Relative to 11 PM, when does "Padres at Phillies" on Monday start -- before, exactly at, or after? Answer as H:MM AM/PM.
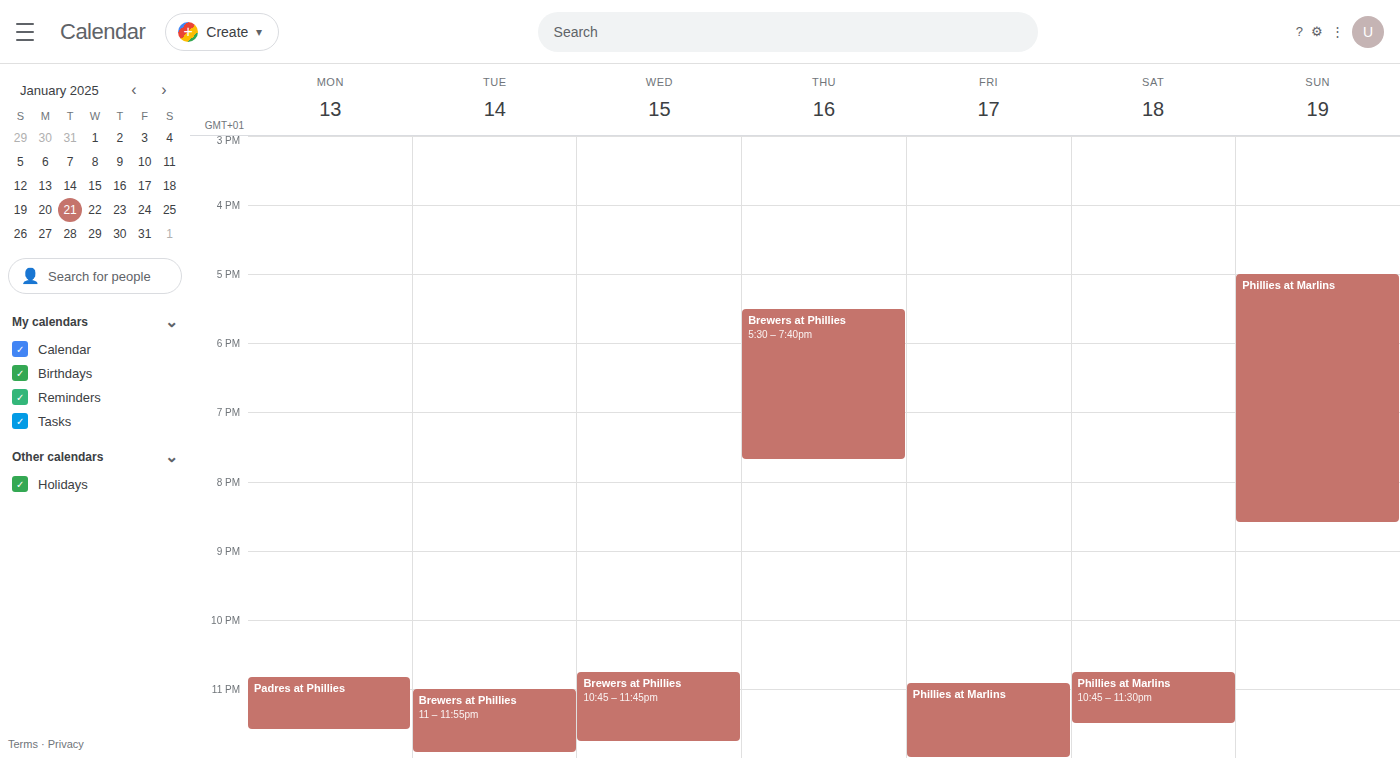
10:50 PM -- before 11 PM, 10 minutes above the 11 PM line.